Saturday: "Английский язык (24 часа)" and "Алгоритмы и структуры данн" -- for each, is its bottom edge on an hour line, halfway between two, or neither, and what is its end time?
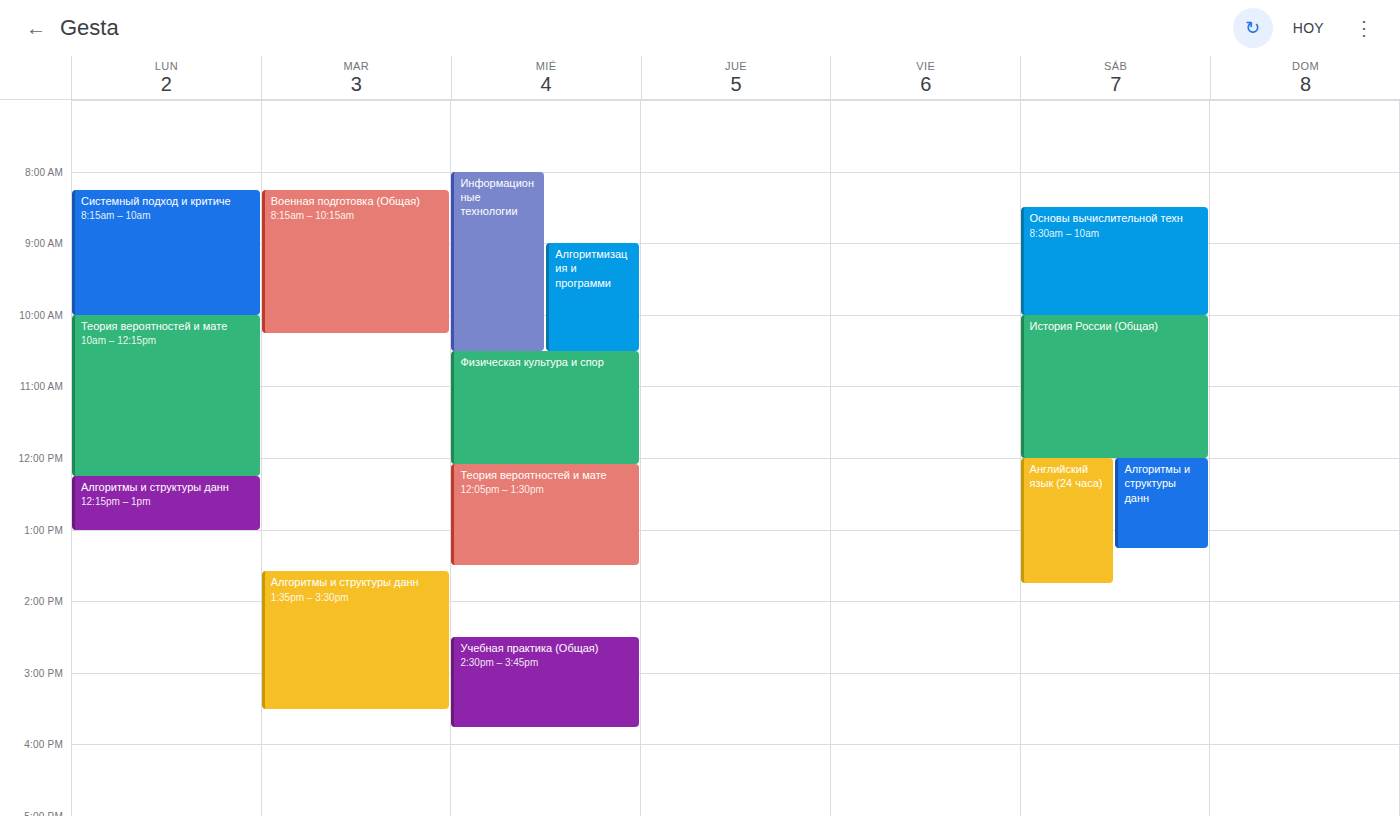
"Английский язык (24 часа)": 1:45 PM, neither: three quarters of the way from the 1 PM line to the 2 PM line. "Алгоритмы и структуры данн": 1:15 PM, neither: a quarter of the way from the 1 PM line to the 2 PM line.